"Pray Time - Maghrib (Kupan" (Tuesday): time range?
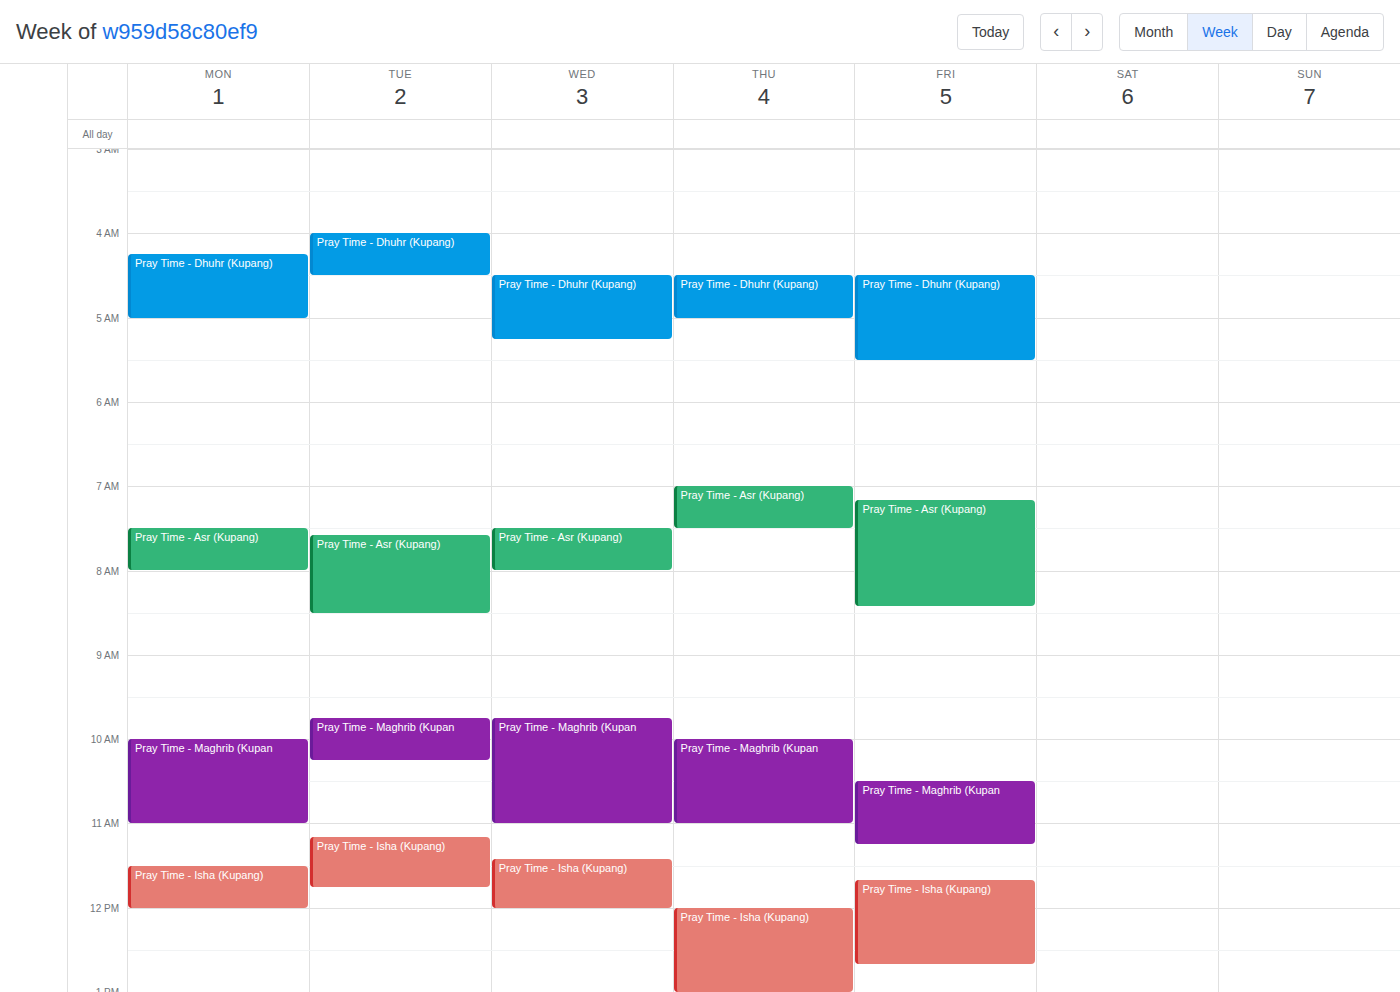
09:45 to 10:15